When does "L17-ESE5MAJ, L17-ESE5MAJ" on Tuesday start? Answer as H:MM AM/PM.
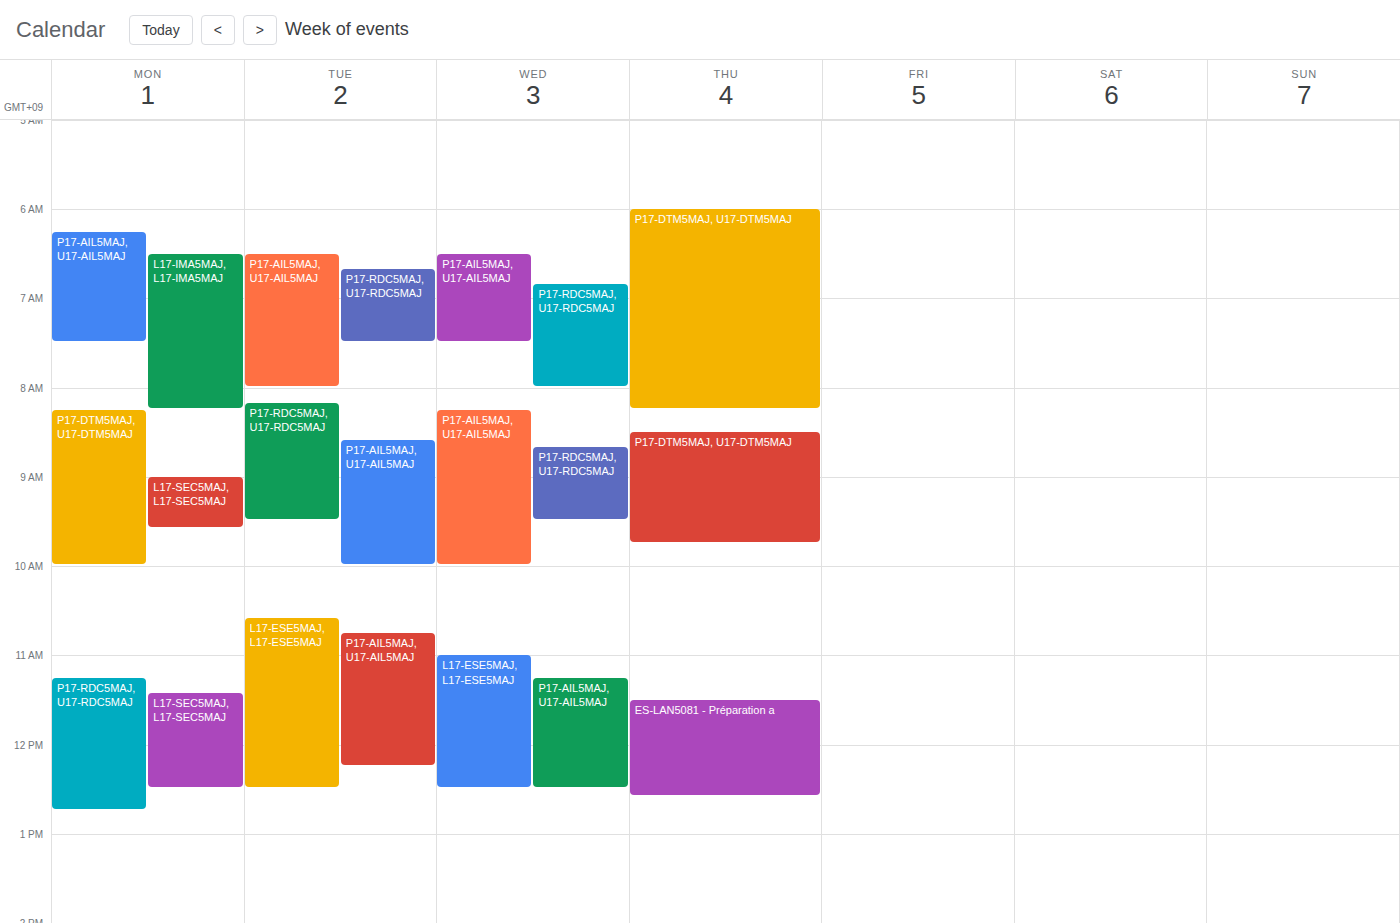
10:35 AM